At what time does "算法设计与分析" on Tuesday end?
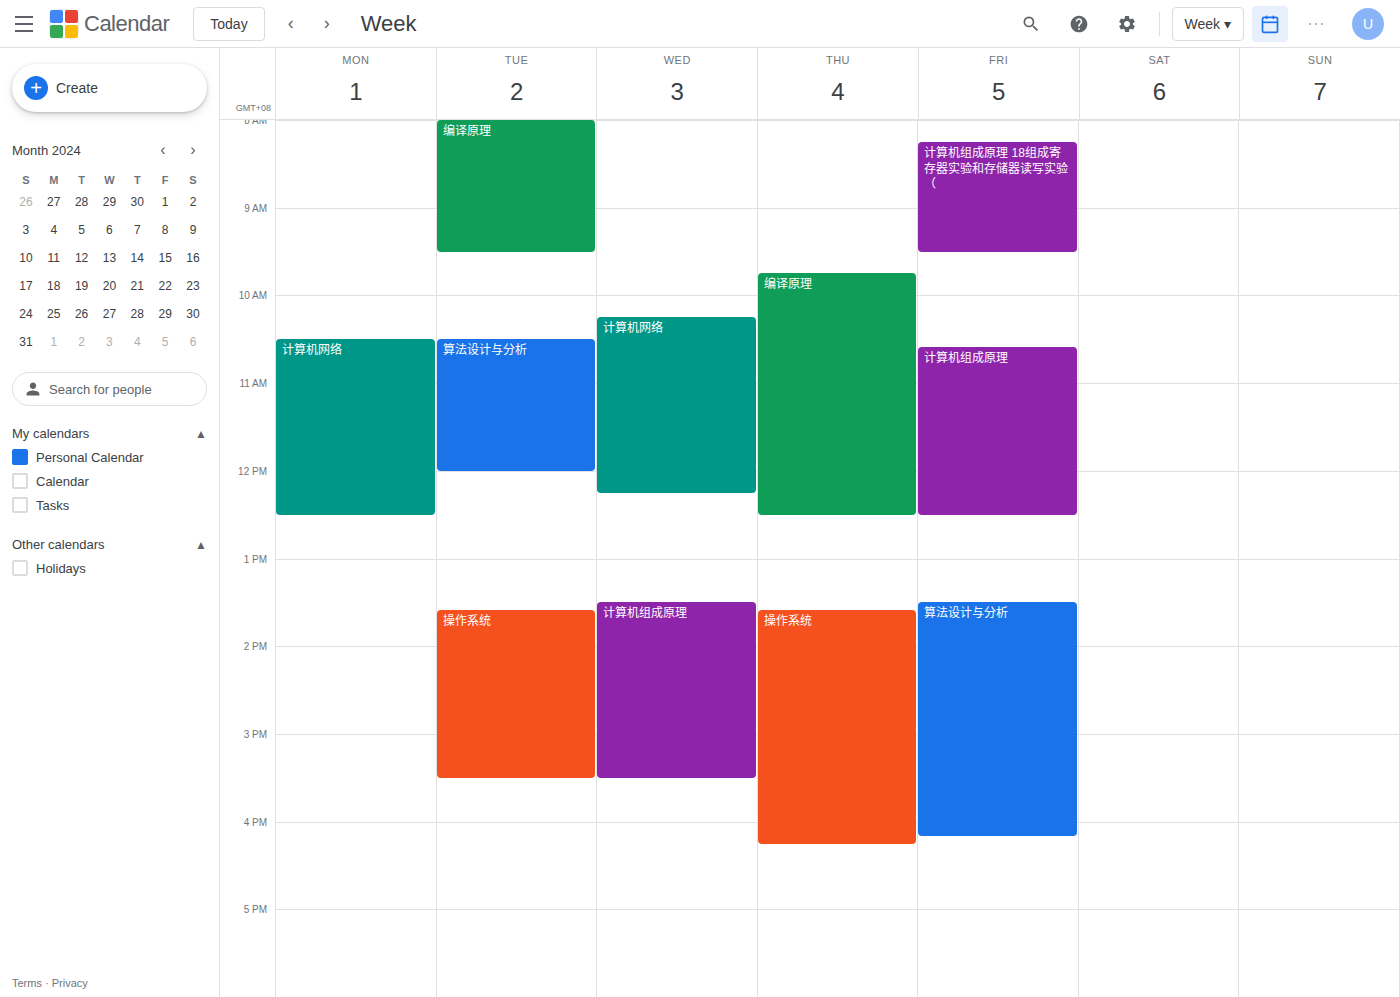
12:00 PM